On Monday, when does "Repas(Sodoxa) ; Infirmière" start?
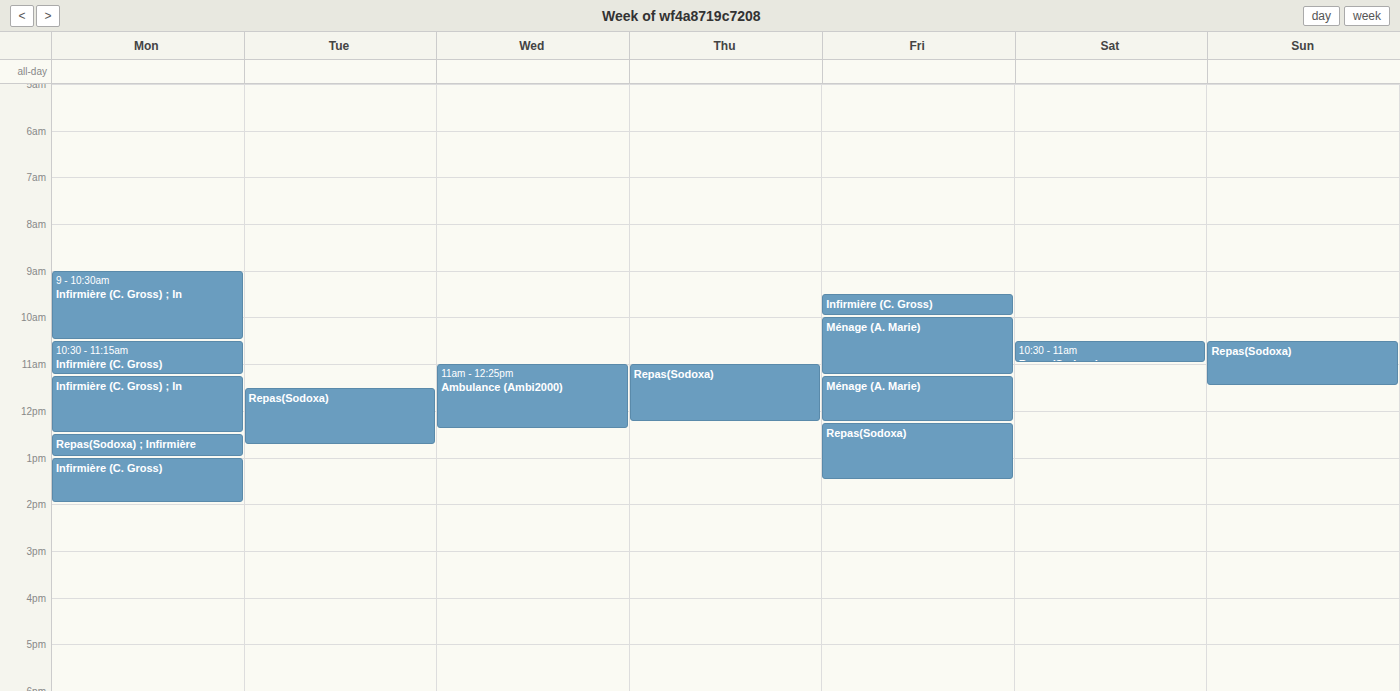
12:30